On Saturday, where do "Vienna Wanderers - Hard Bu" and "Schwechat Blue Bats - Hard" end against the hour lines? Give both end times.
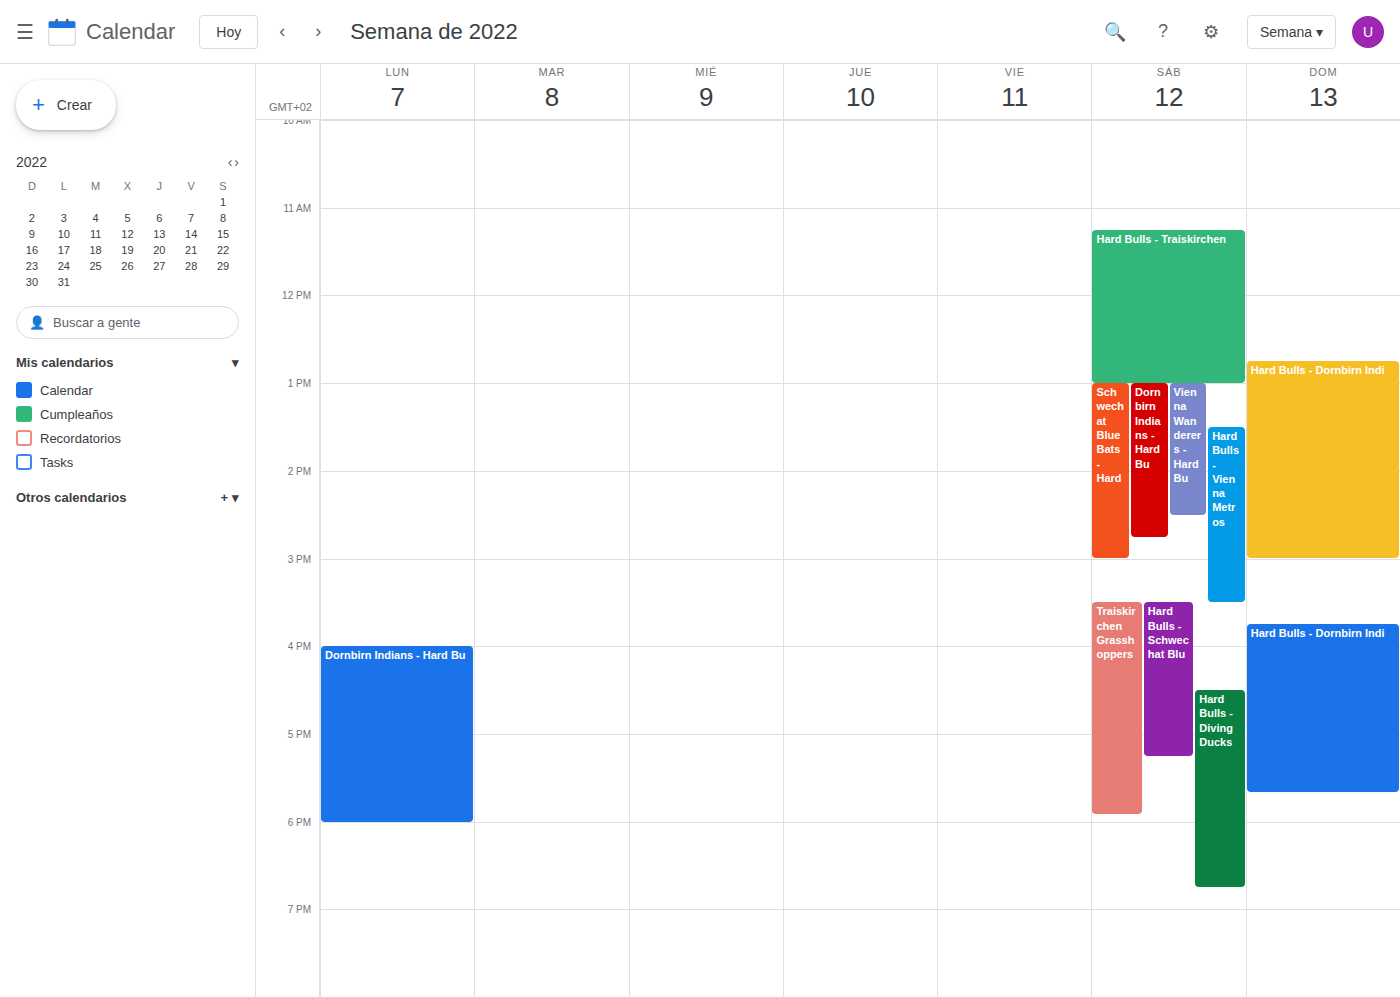
"Vienna Wanderers - Hard Bu": 2:30 PM, halfway between the 2 PM and 3 PM lines. "Schwechat Blue Bats - Hard": 3:00 PM, exactly on the 3 PM line.